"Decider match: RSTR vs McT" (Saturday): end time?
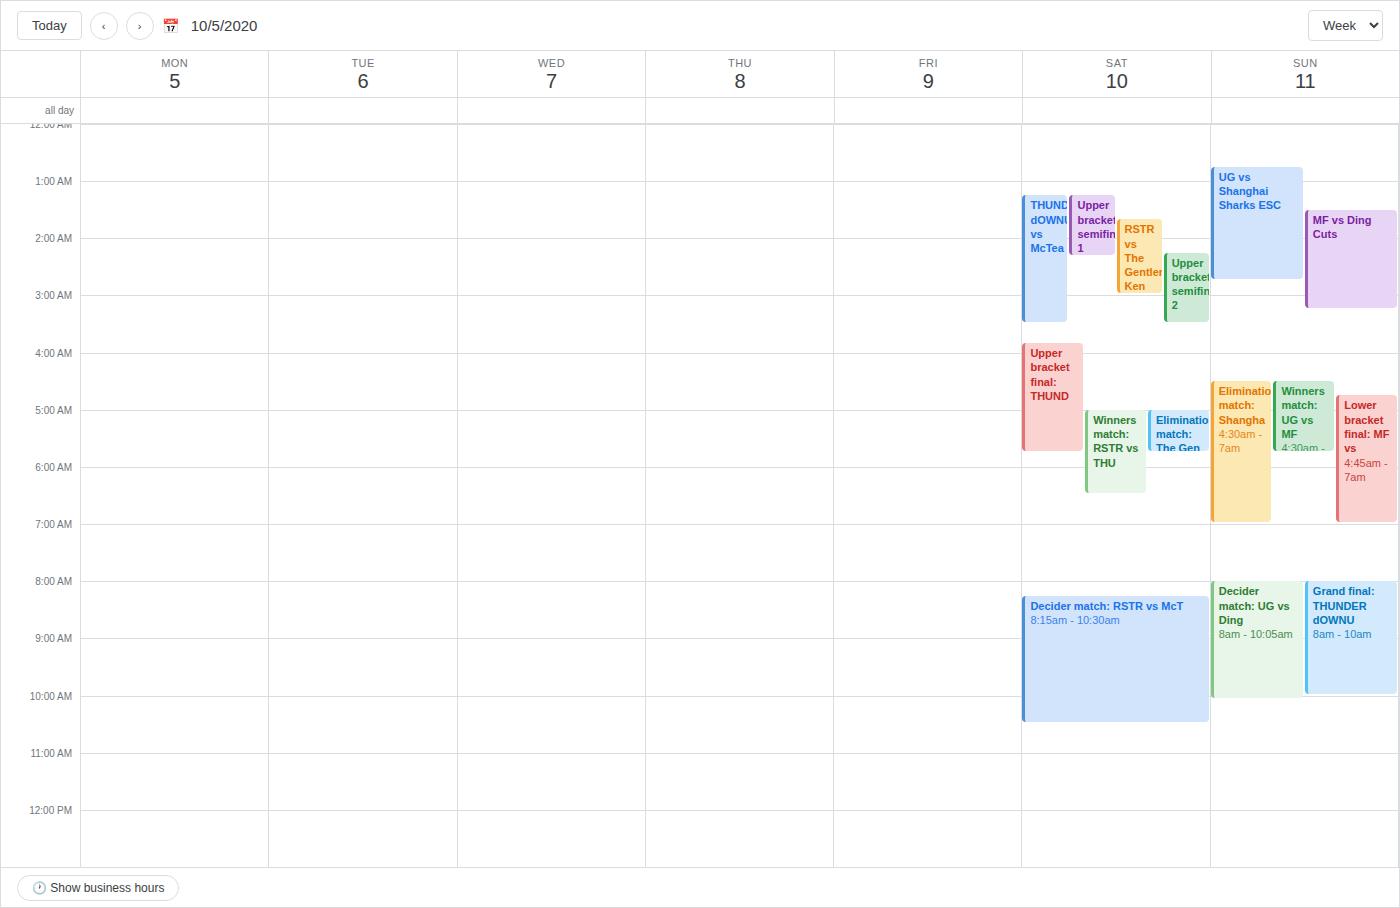
10:30 AM